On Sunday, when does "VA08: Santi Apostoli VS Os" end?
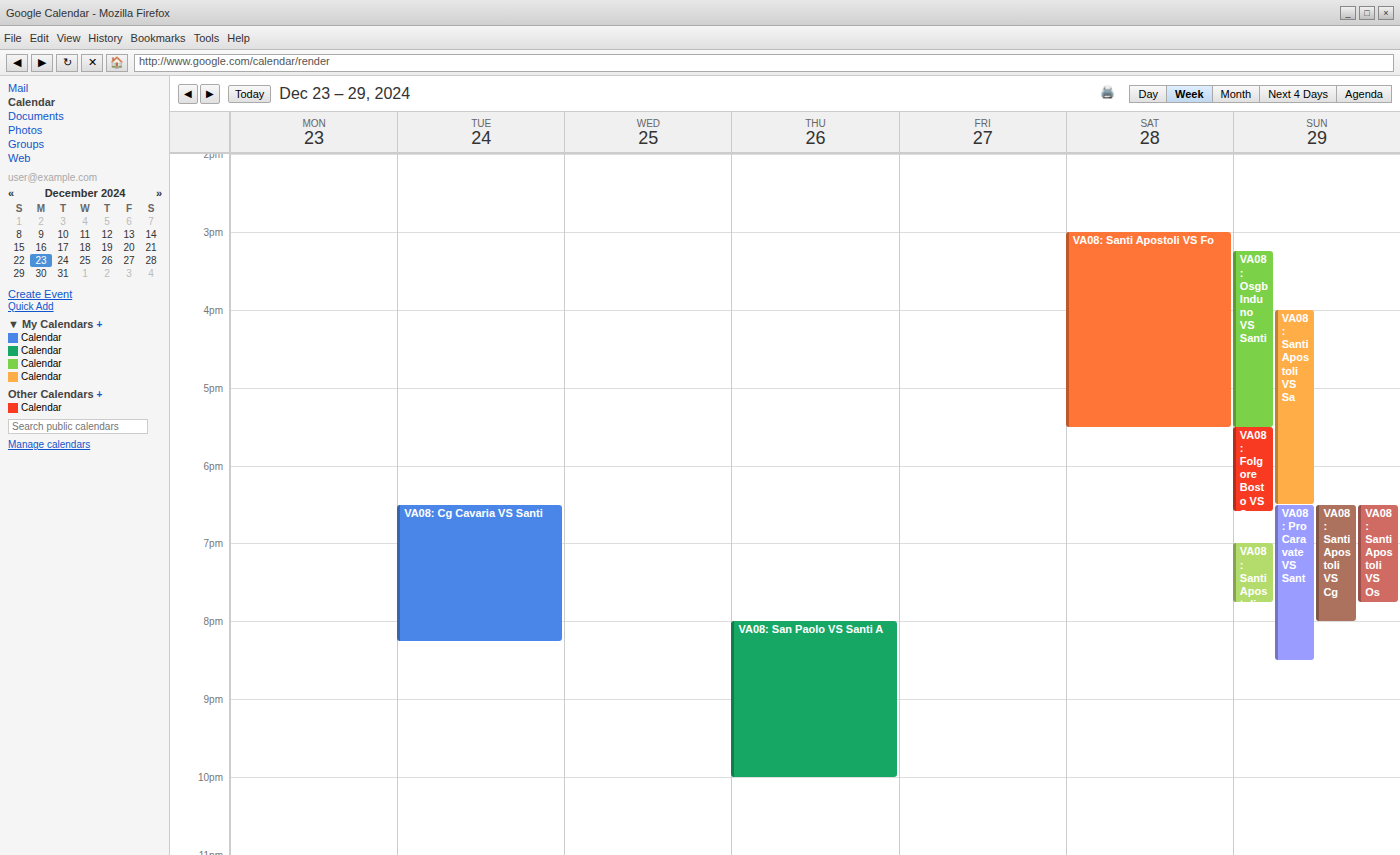
7:45 PM